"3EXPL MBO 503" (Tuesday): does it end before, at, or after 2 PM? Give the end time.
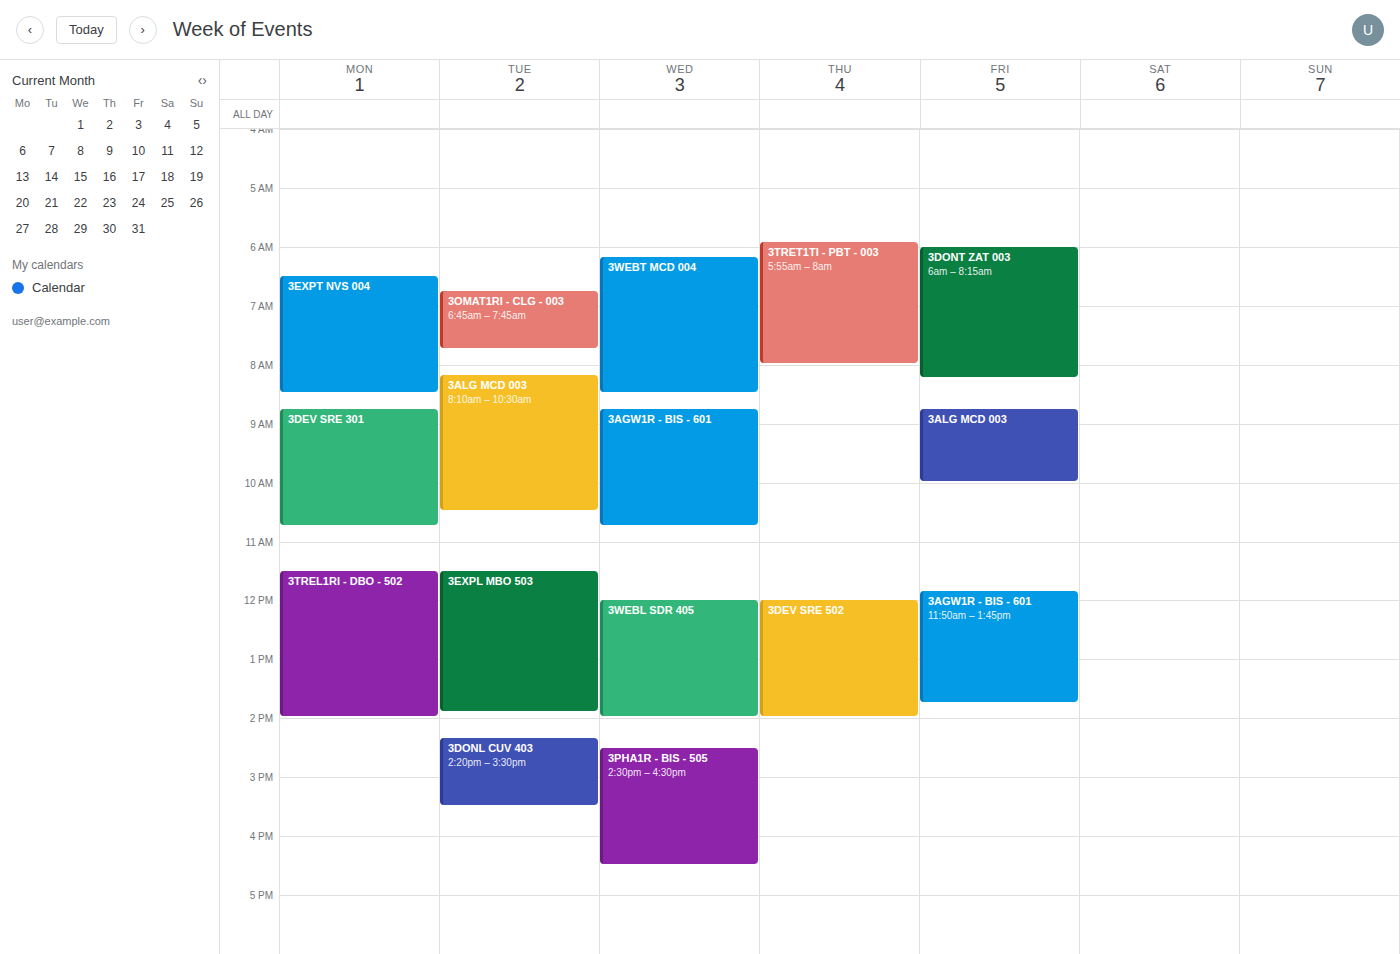
1:55 PM -- before 2 PM, 5 minutes above the 2 PM line.